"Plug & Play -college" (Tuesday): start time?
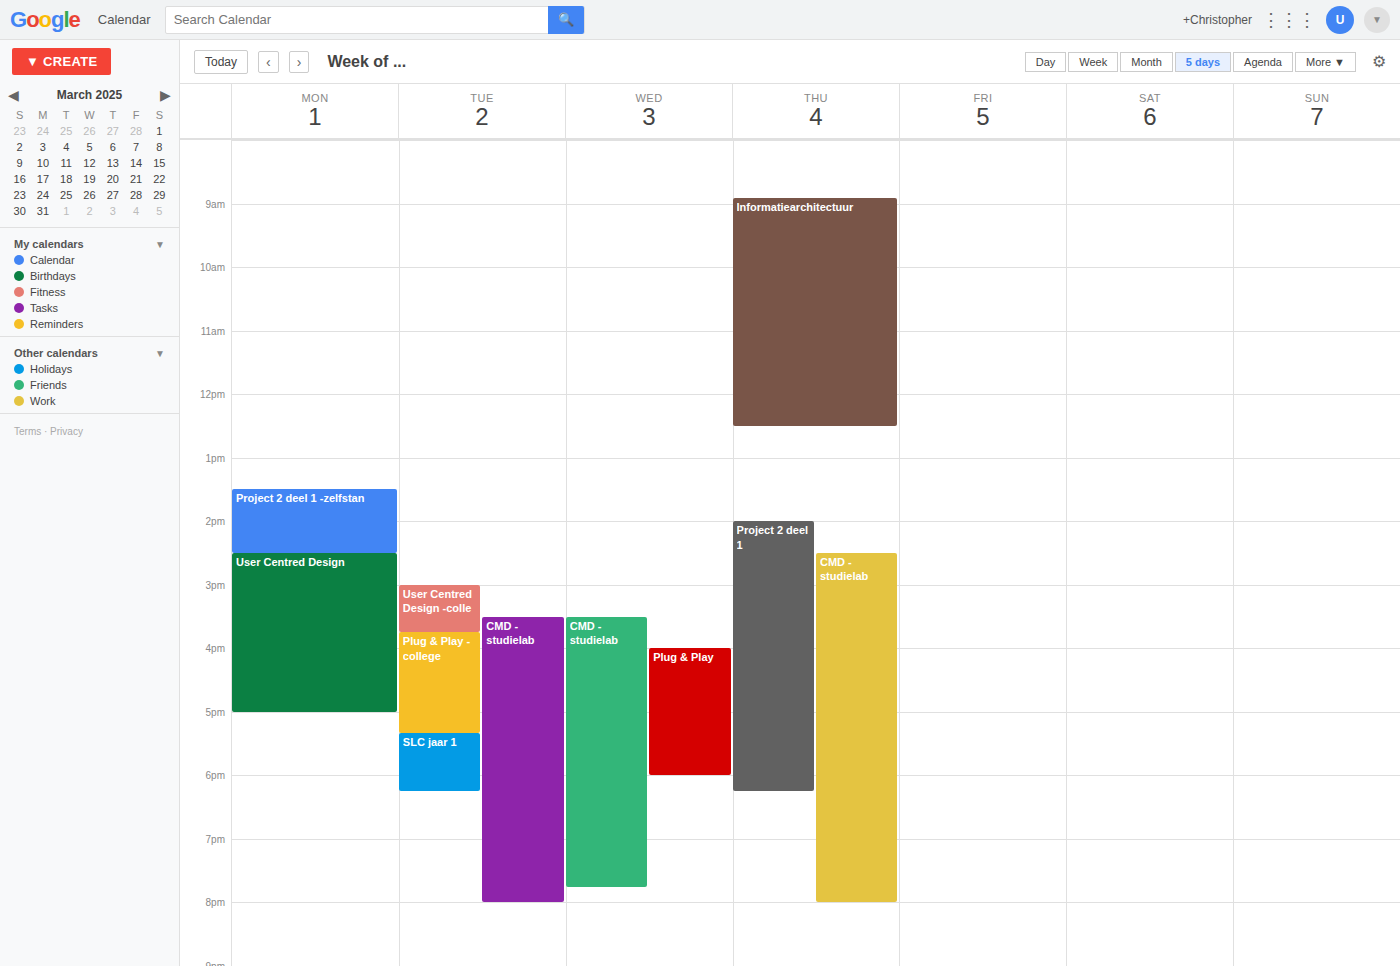
3:45 PM